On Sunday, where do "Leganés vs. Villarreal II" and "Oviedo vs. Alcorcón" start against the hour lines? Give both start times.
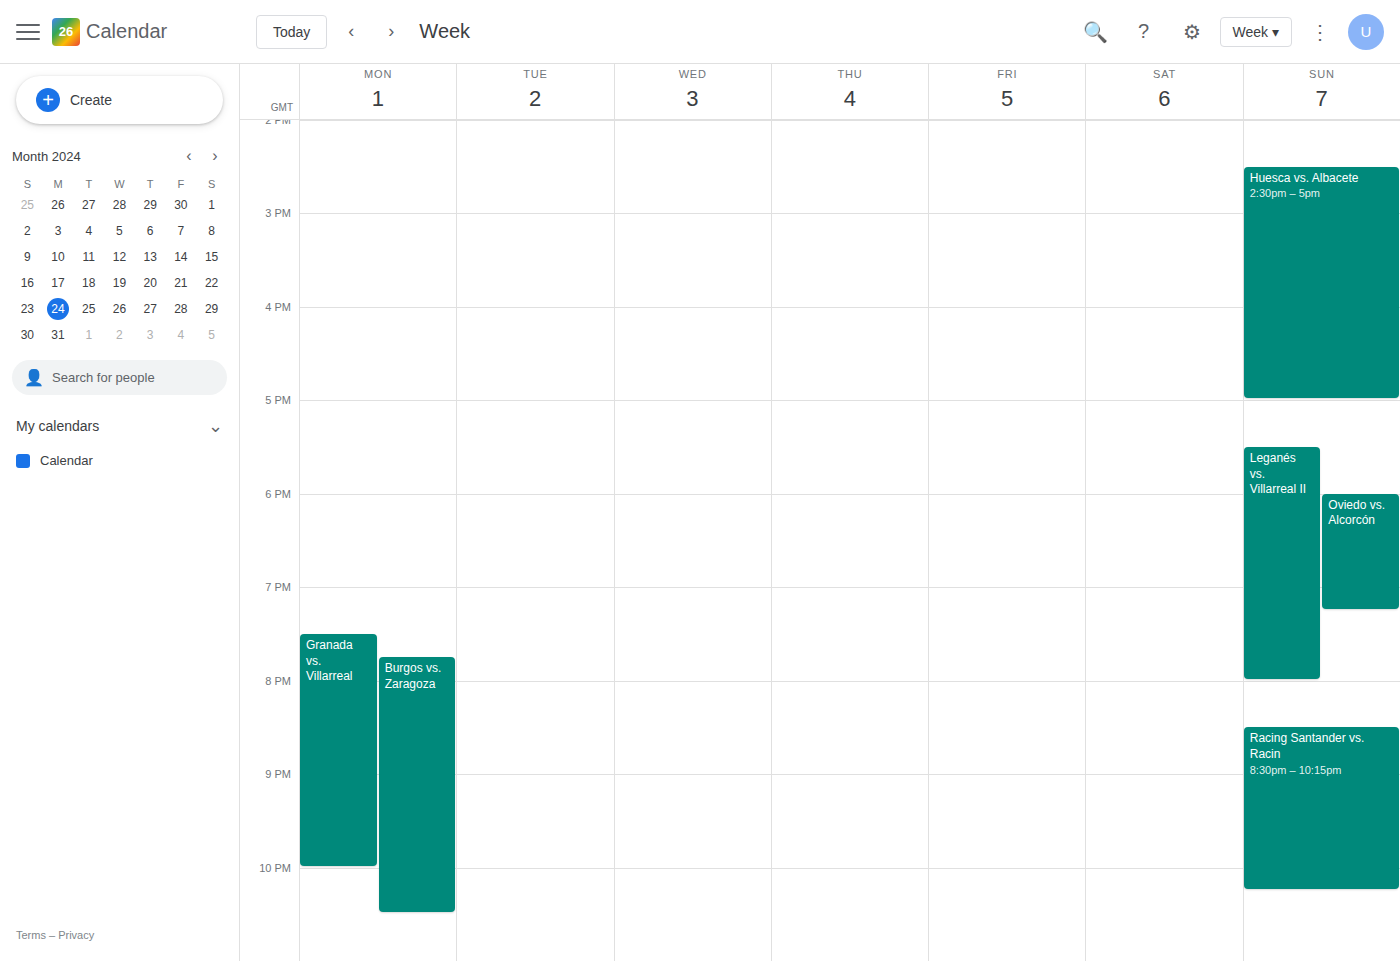
"Leganés vs. Villarreal II": 5:30 PM, halfway between the 5 PM and 6 PM lines. "Oviedo vs. Alcorcón": 6:00 PM, exactly on the 6 PM line.